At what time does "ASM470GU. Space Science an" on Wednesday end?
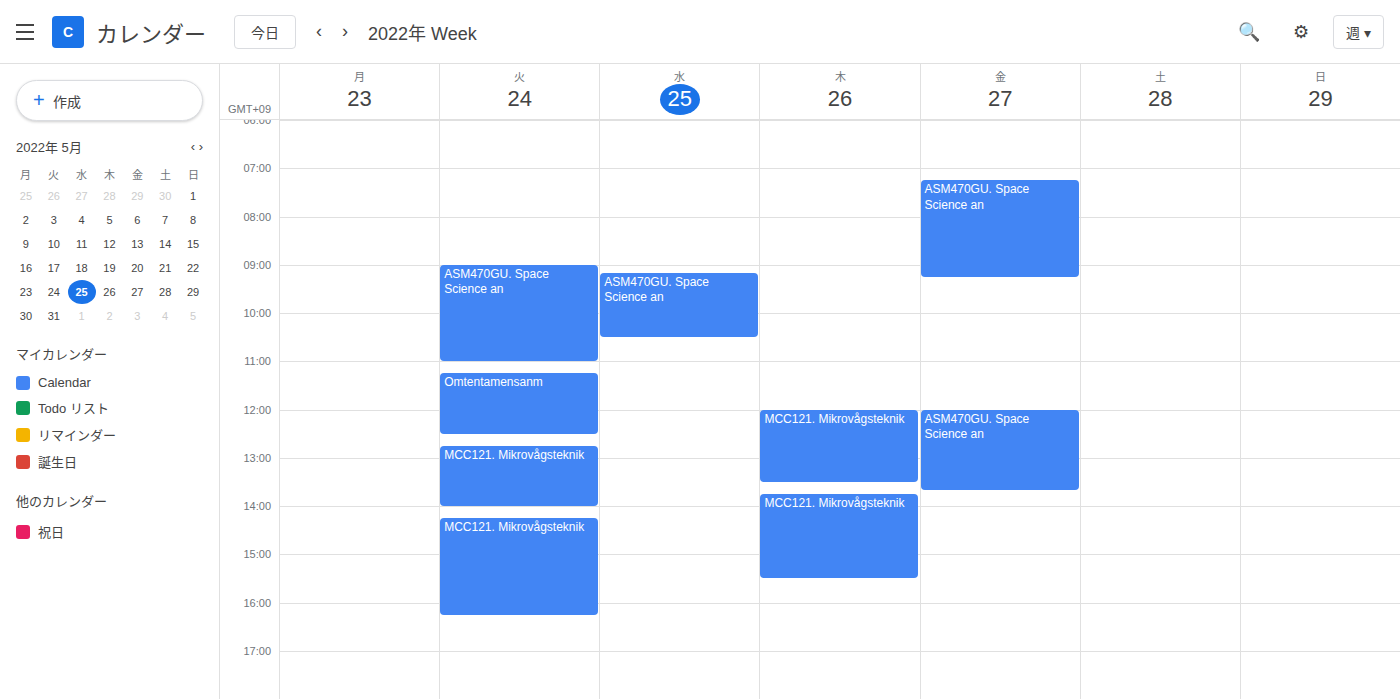
10:30 AM